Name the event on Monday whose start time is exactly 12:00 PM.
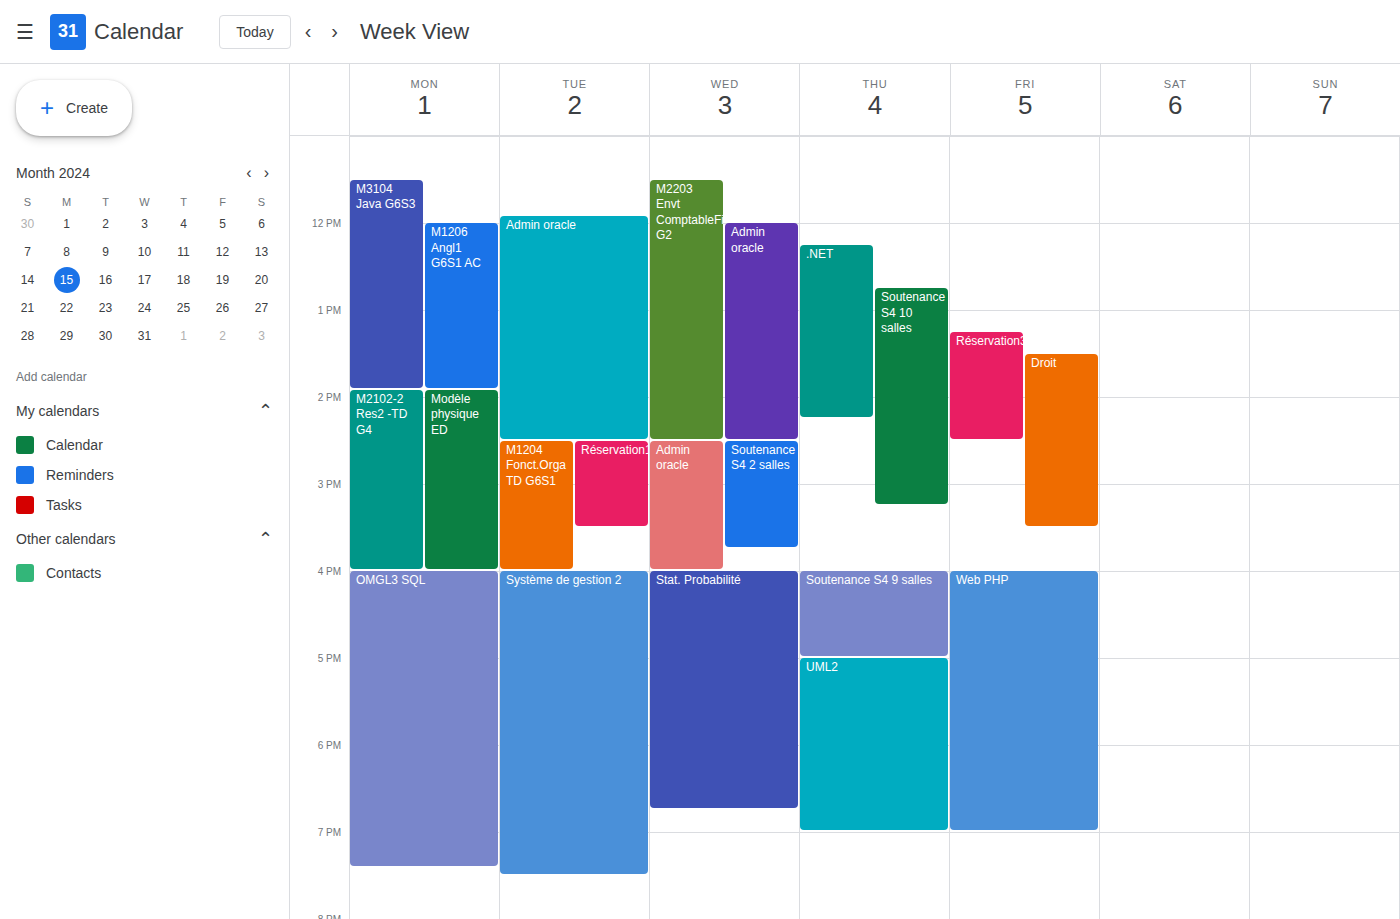
"M1206 Angl1 G6S1 AC"